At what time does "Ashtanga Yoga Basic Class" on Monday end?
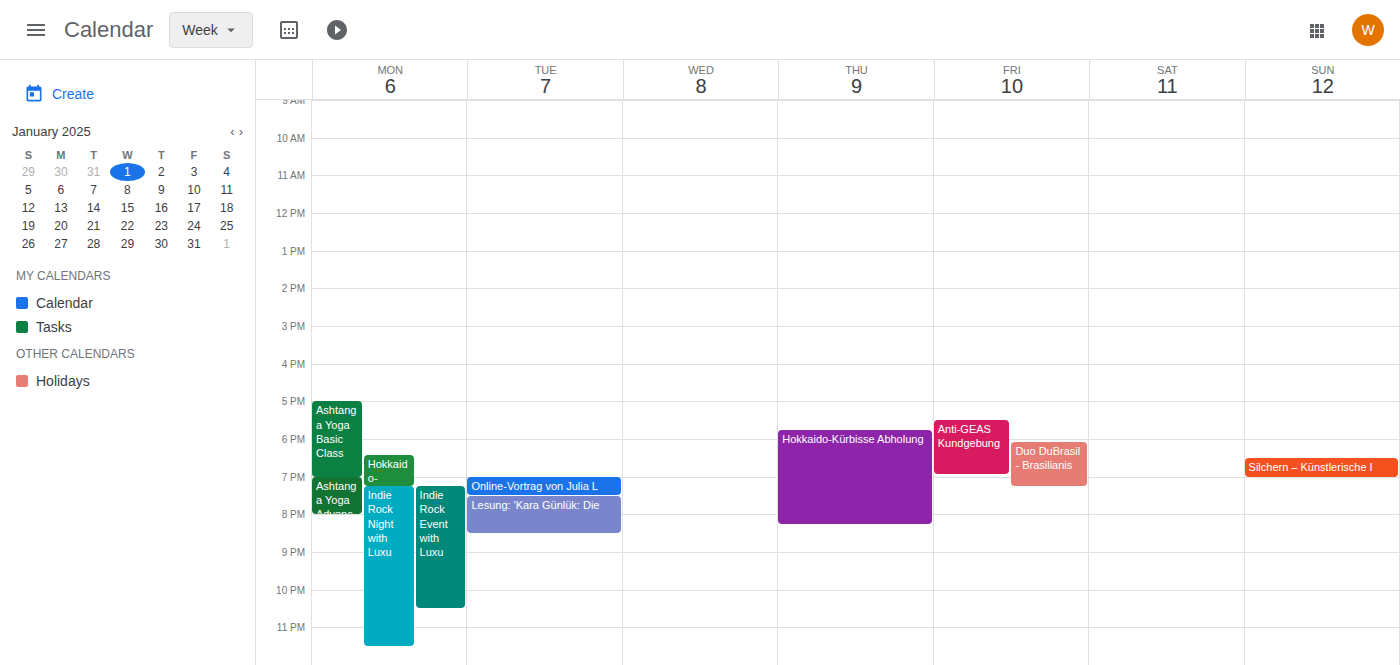
7:00 PM